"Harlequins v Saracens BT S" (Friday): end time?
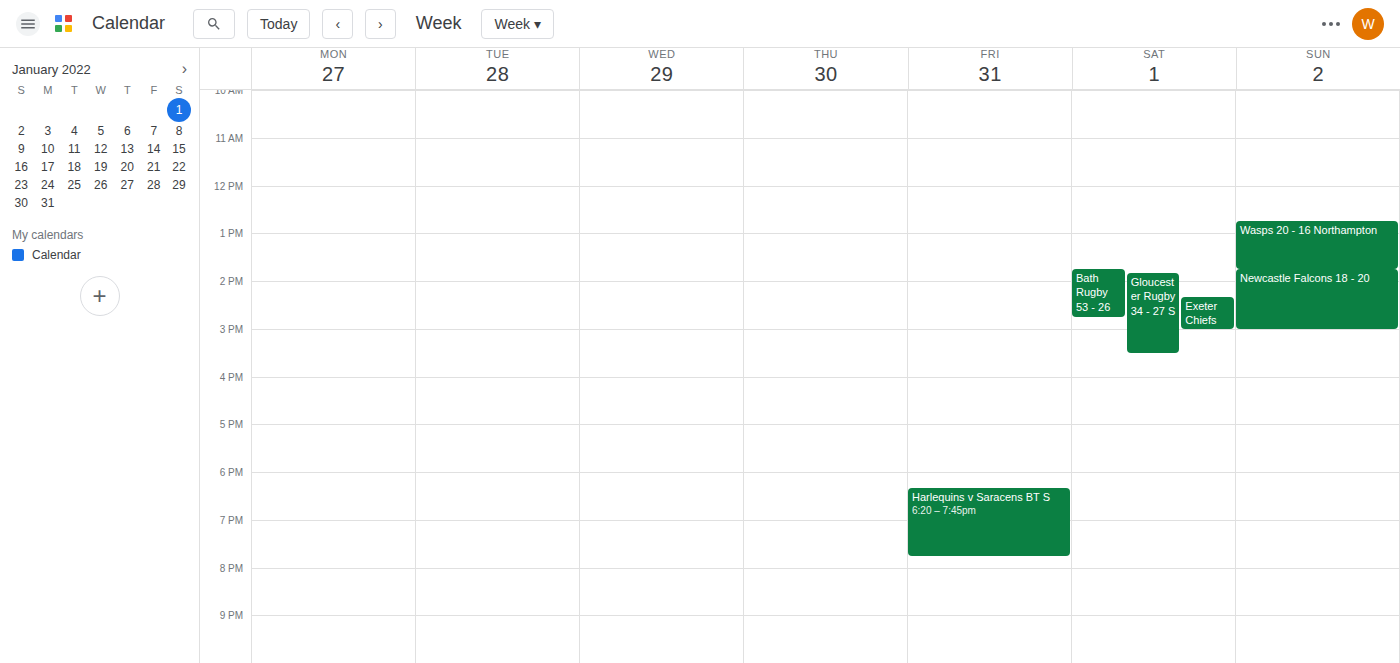
7:45 PM